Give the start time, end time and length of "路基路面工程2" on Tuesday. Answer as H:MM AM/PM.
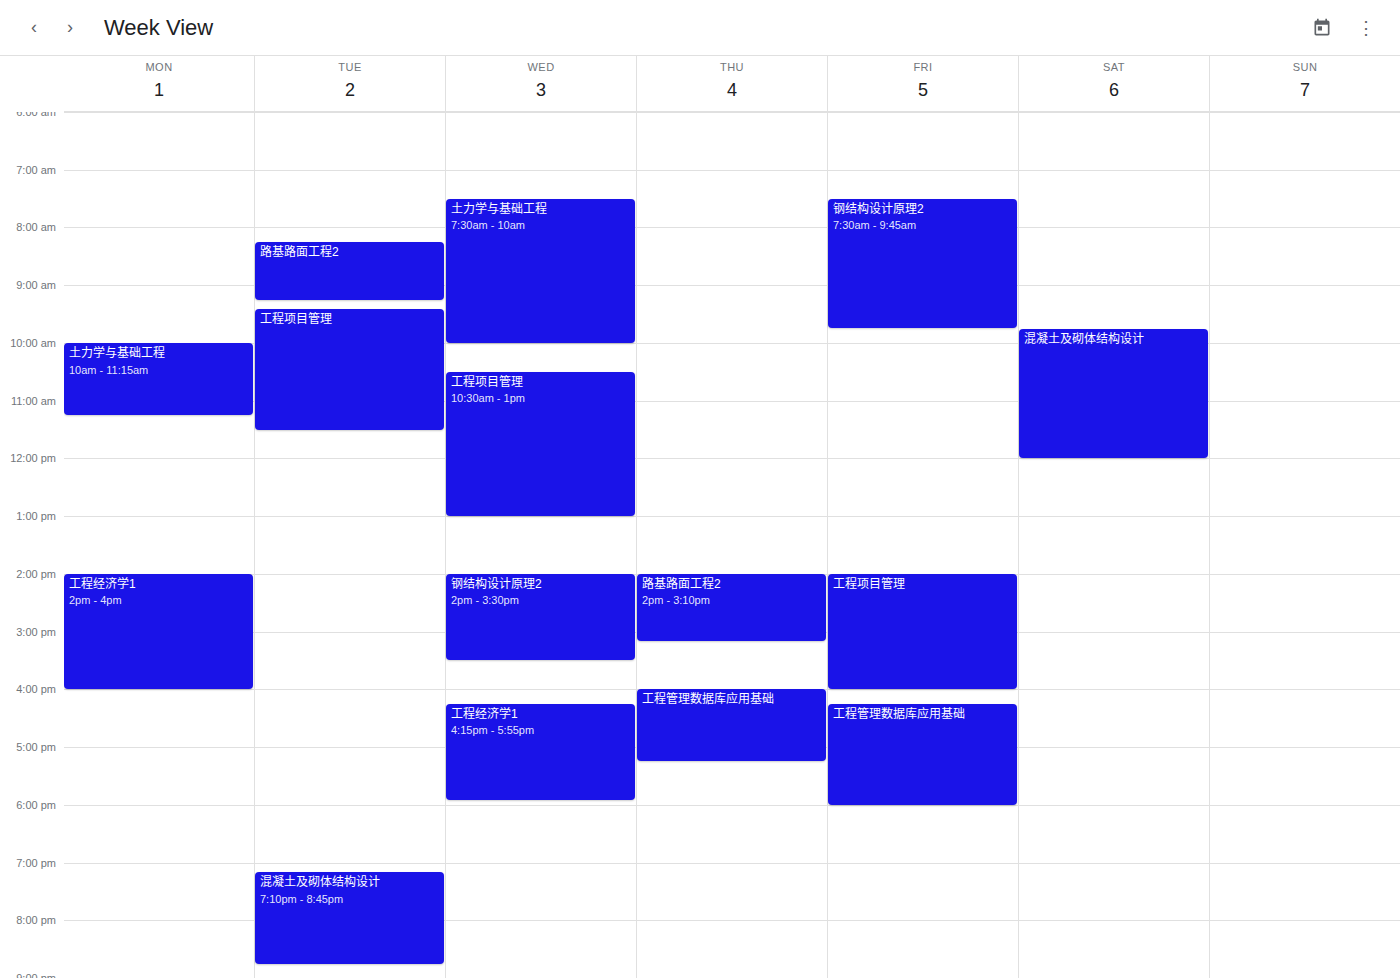
8:15 AM to 9:15 AM, 1 hour